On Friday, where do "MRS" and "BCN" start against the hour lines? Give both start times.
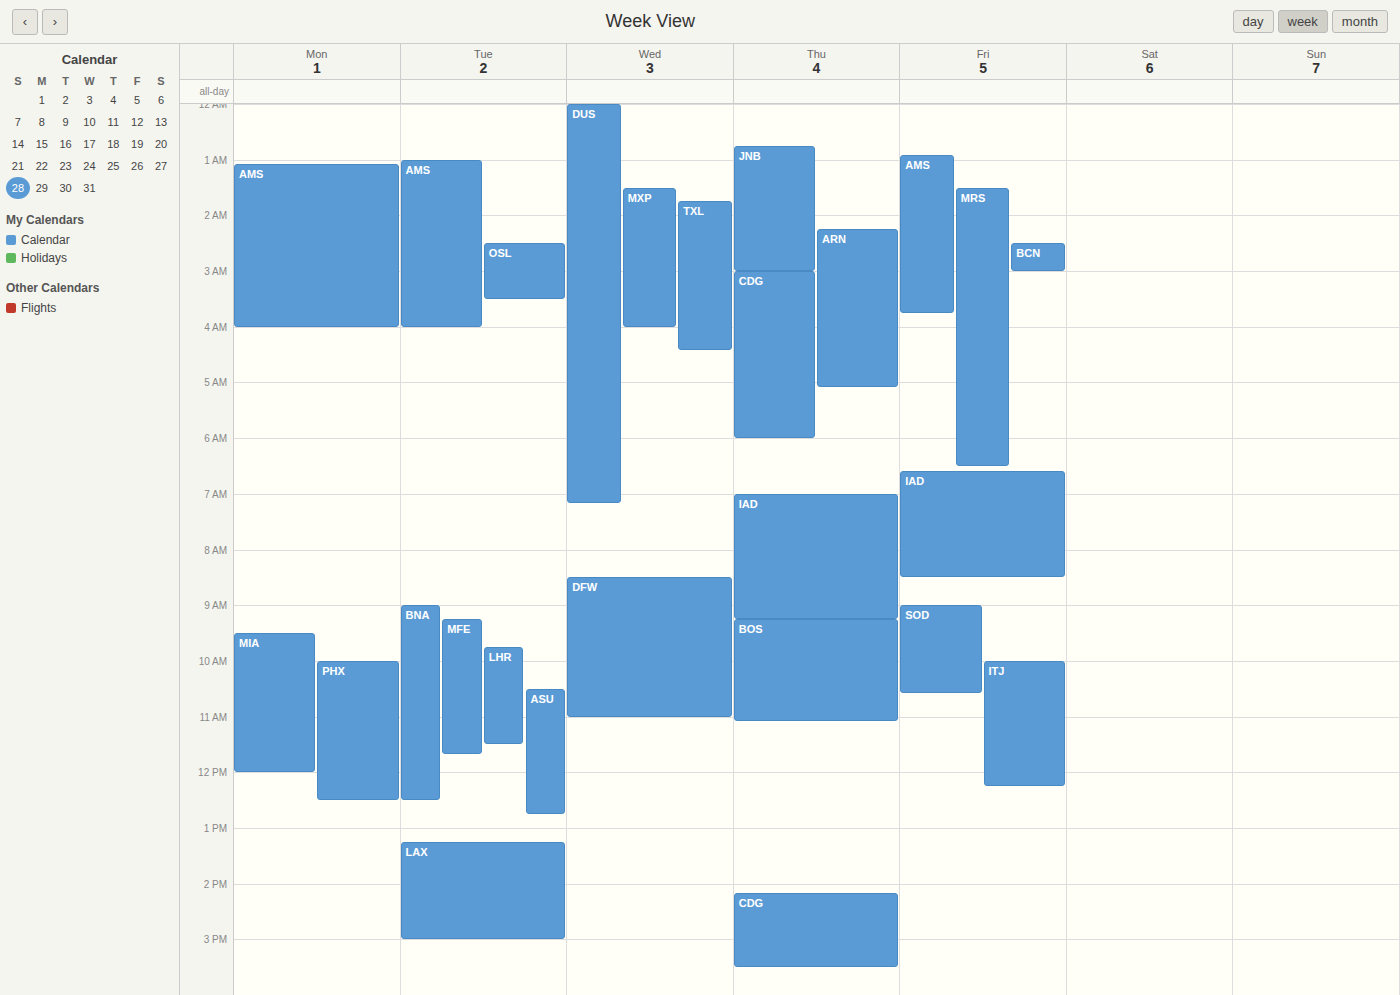
"MRS": 01:30, halfway between the 01:00 and 02:00 lines. "BCN": 02:30, halfway between the 02:00 and 03:00 lines.